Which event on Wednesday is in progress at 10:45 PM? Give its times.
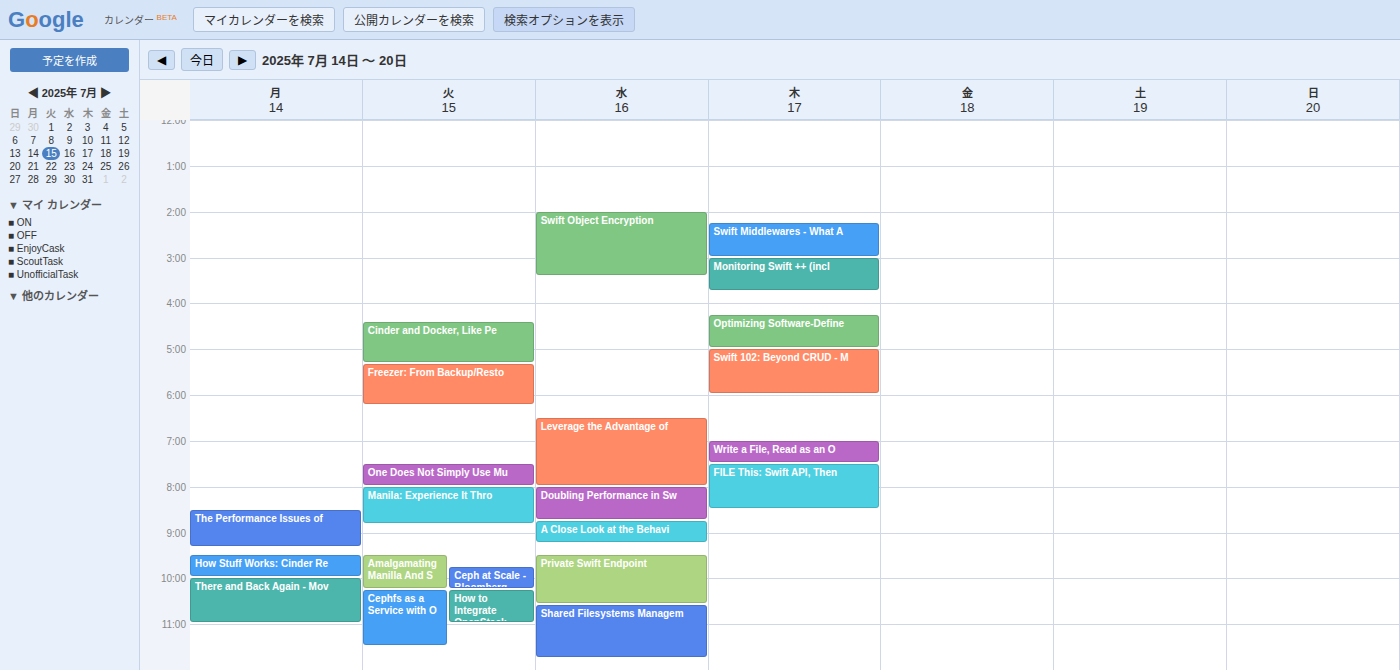
"Shared Filesystems Managem", 10:35 PM to 11:45 PM